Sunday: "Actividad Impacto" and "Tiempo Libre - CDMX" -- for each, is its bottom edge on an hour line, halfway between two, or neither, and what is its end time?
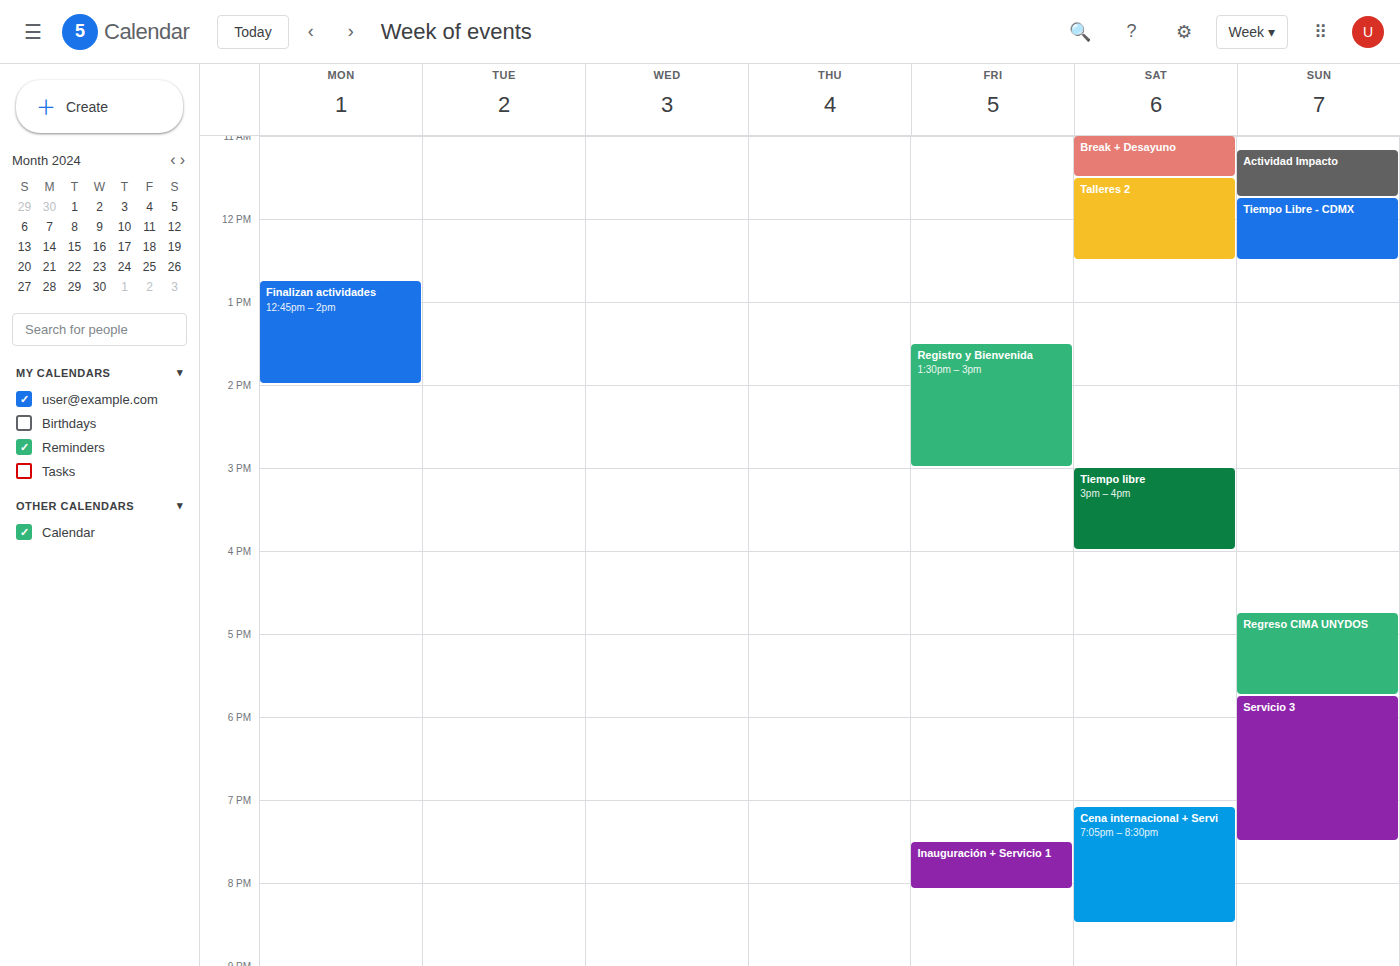
"Actividad Impacto": 11:45 AM, neither: three quarters of the way from the 11 AM line to the 12 PM line. "Tiempo Libre - CDMX": 12:30 PM, halfway between the 12 PM and 1 PM lines.